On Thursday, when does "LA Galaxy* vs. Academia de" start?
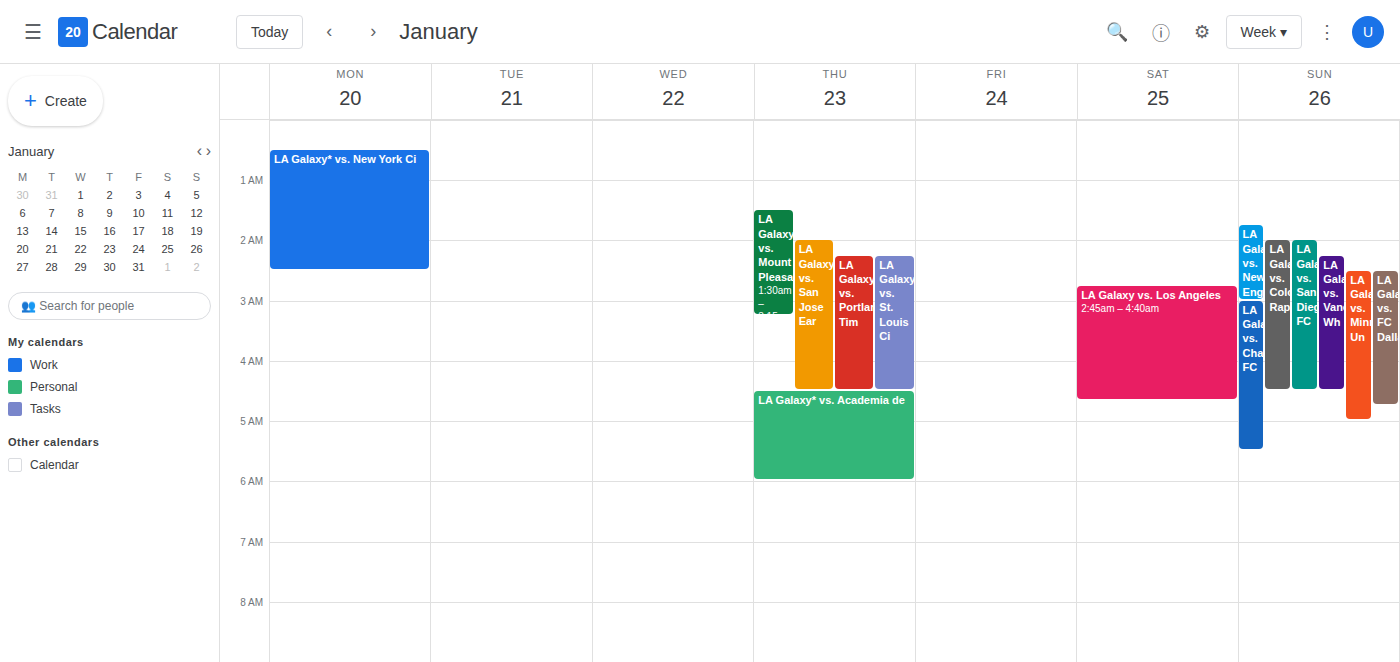
04:30